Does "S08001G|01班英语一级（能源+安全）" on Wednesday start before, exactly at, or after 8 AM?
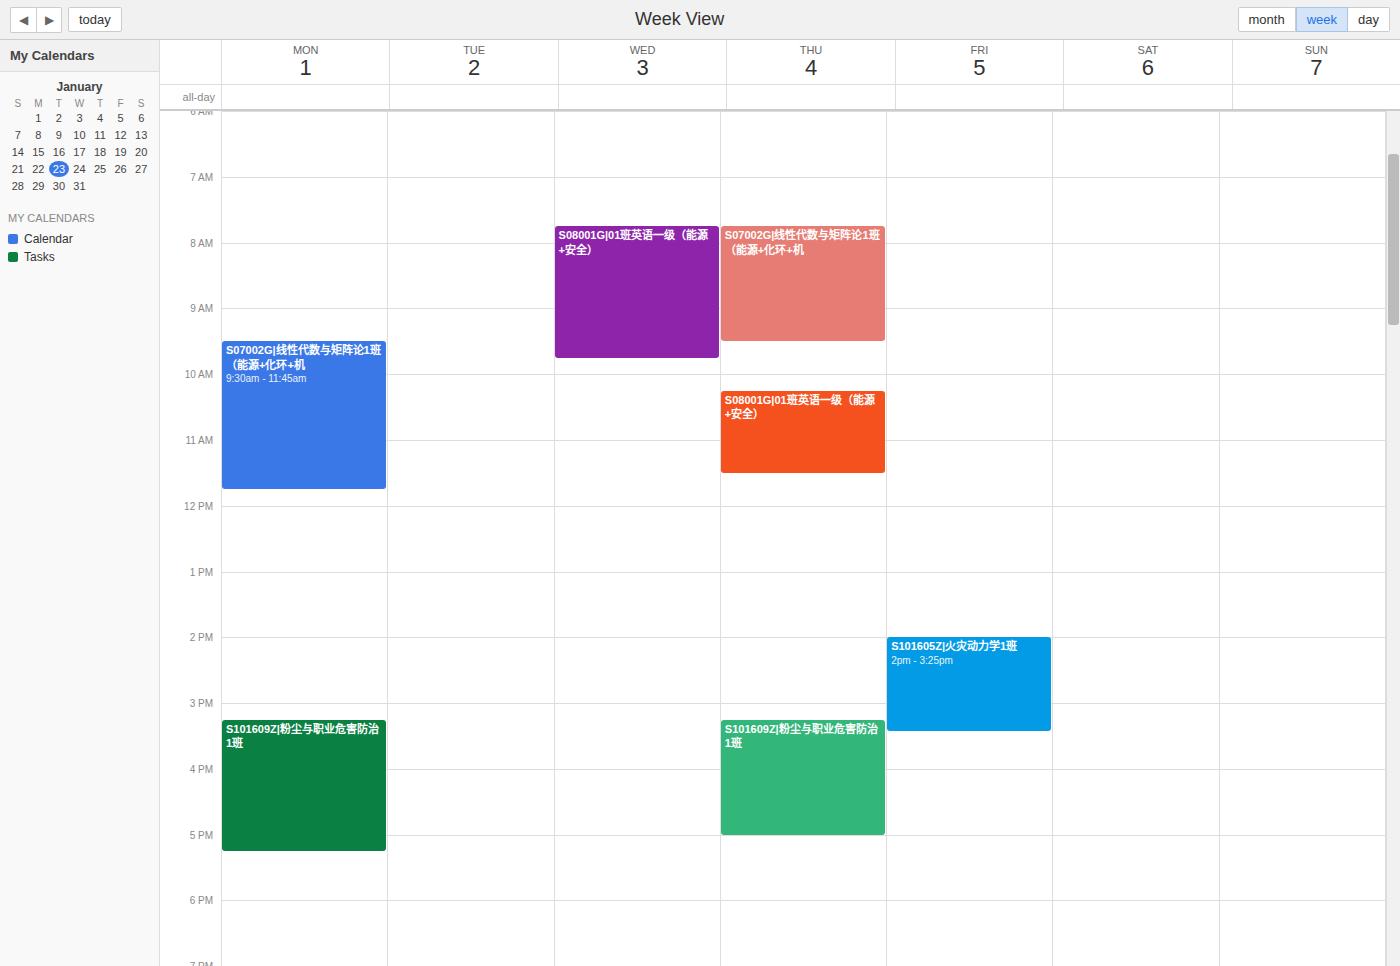
7:45 AM -- before 8 AM, 15 minutes above the 8 AM line.